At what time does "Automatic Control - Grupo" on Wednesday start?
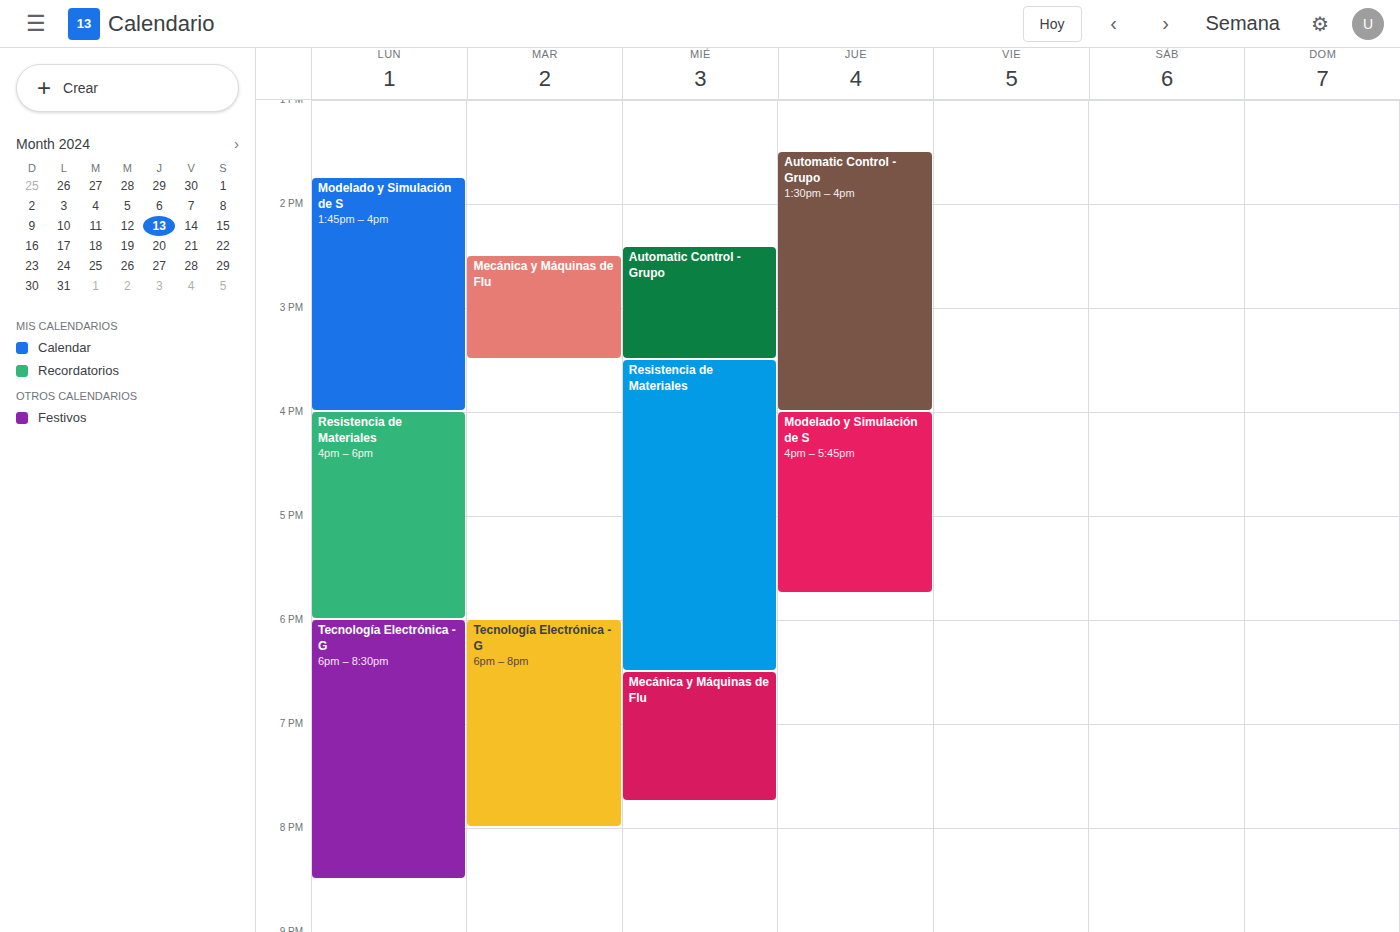
14:25